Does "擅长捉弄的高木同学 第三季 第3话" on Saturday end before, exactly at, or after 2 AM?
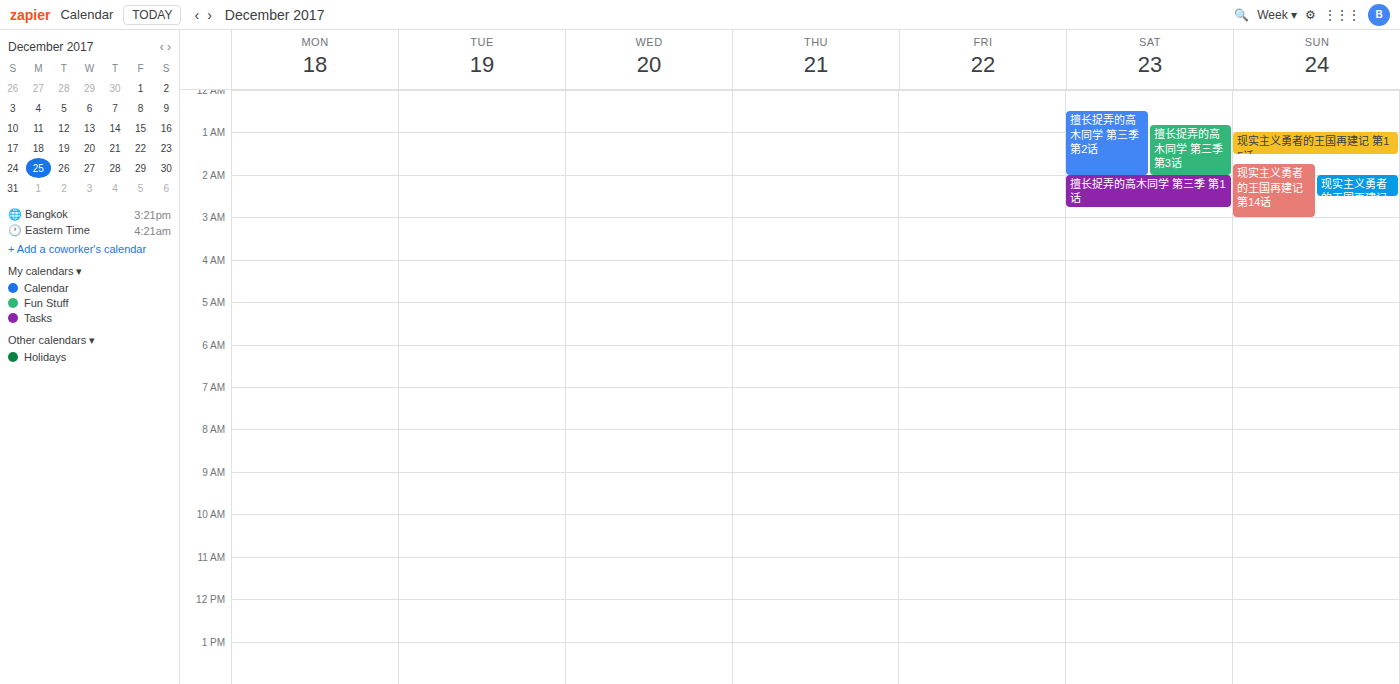
2:00 AM -- exactly at 2 AM, on the 2 AM line.